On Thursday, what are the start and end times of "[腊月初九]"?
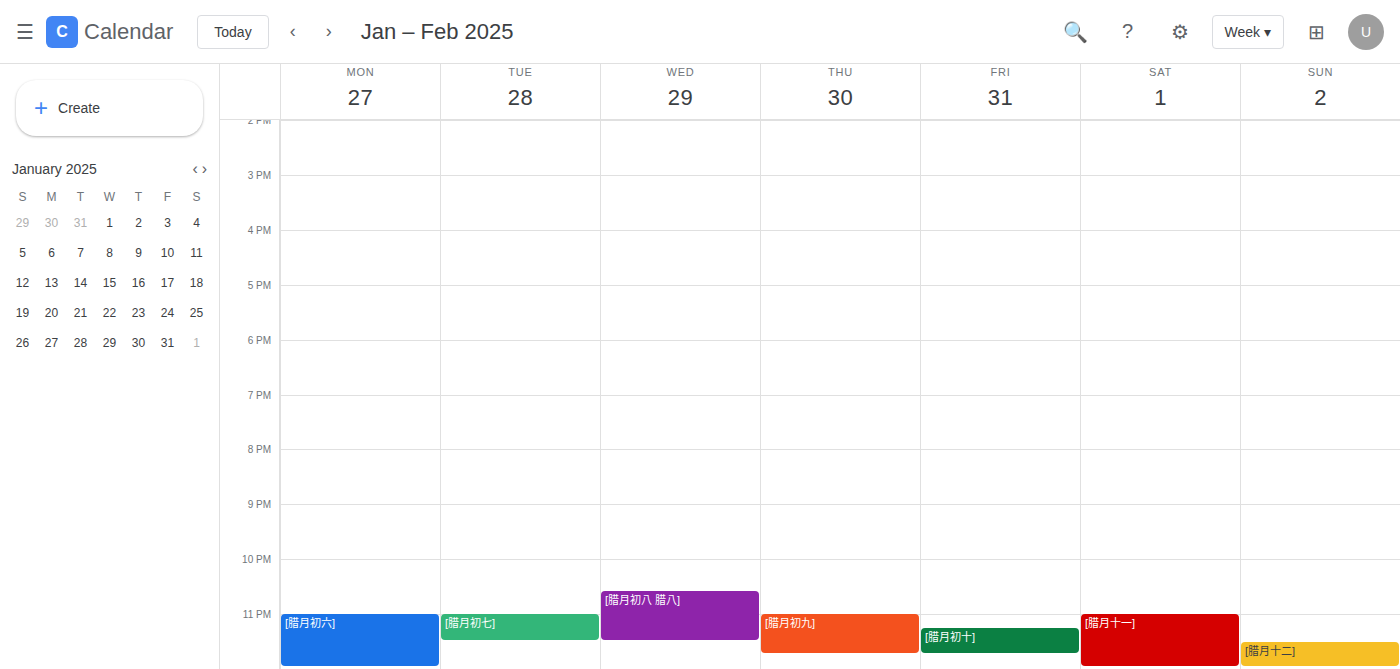
11:00 PM to 11:45 PM